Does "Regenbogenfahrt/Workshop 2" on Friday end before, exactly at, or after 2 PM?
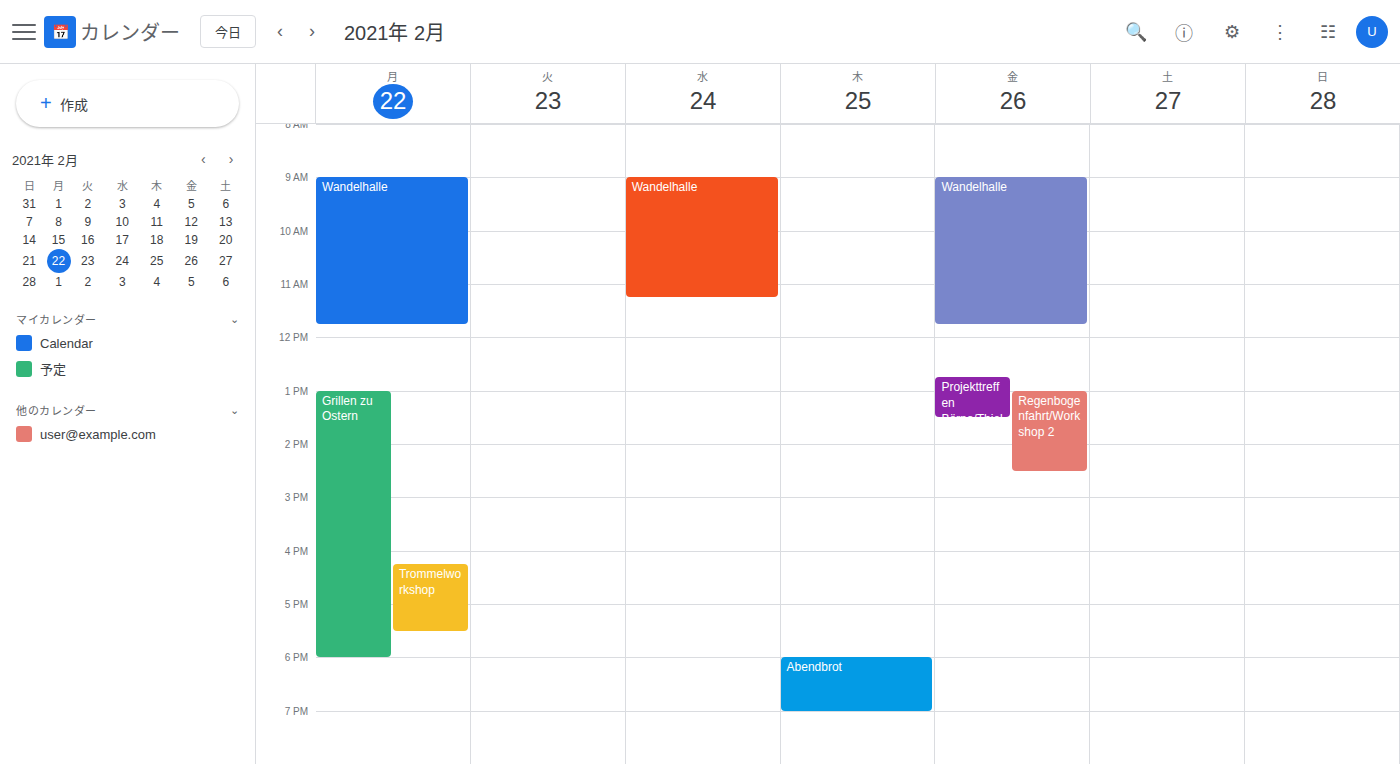
2:30 PM -- after 2 PM, 30 minutes below the 2 PM line.